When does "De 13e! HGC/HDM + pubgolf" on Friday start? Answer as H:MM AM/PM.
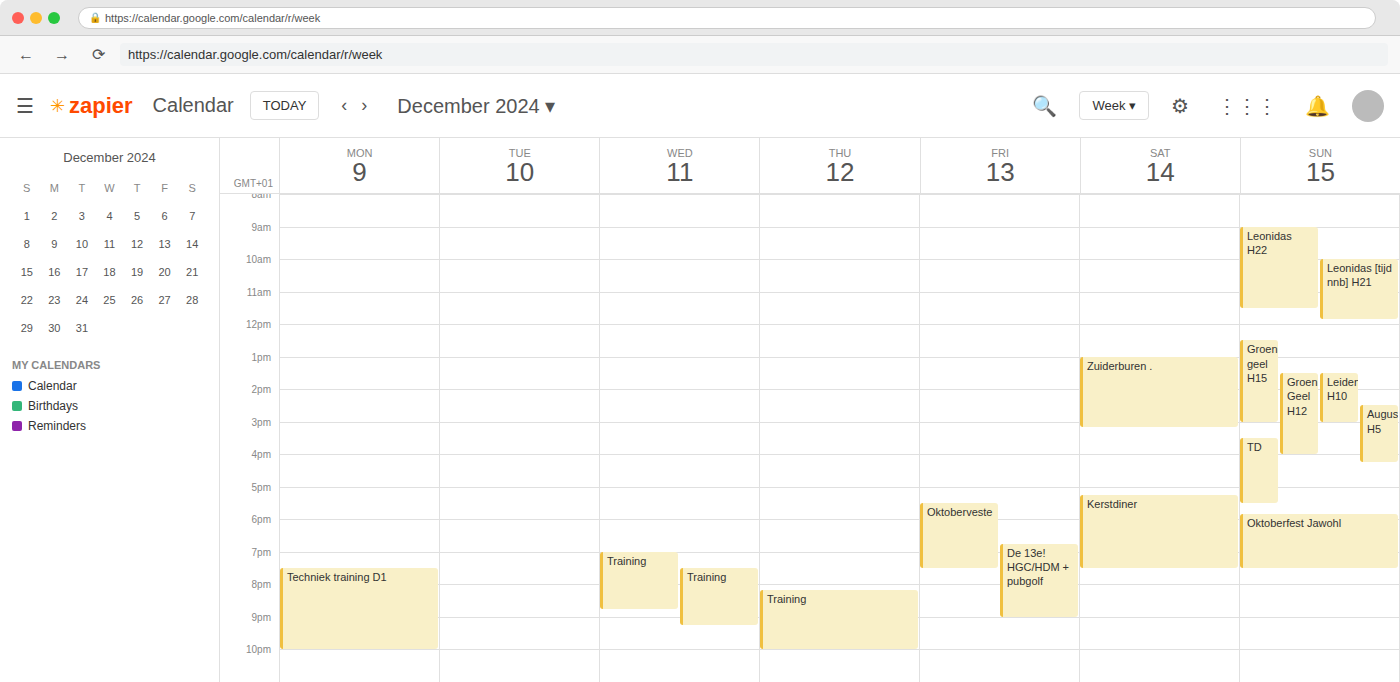
6:45 PM